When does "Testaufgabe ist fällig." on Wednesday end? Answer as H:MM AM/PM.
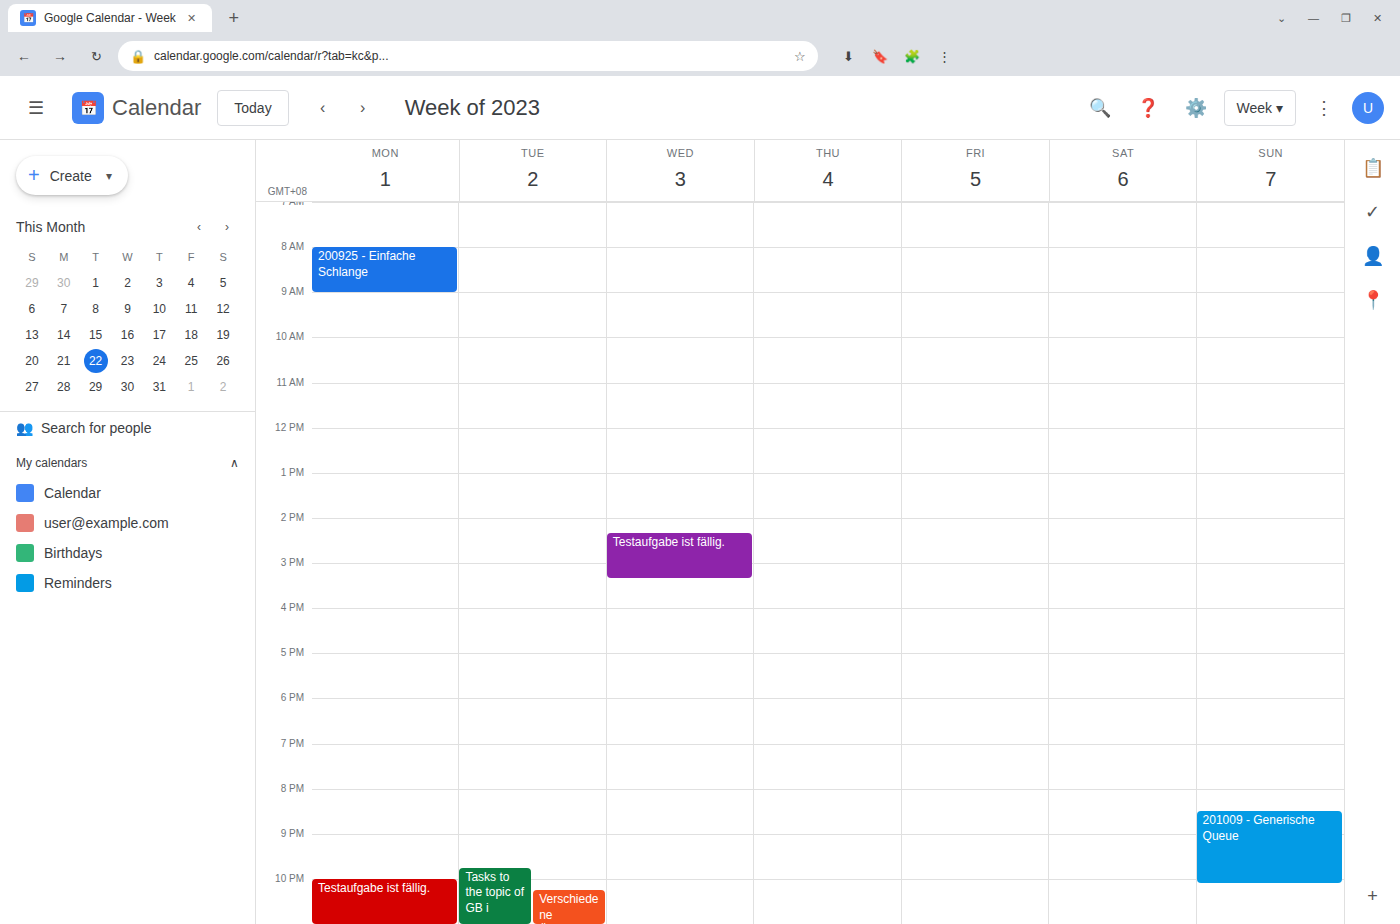
3:20 PM